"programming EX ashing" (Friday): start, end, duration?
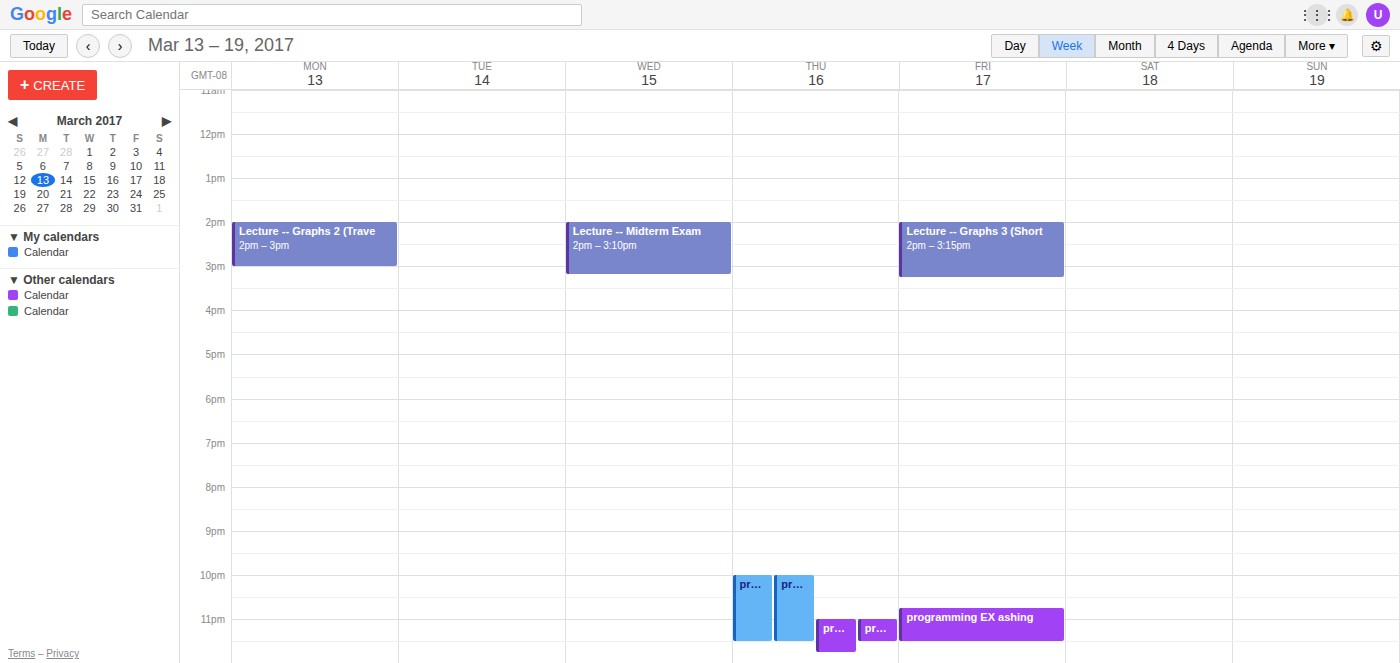
22:45 to 23:30, 45 minutes